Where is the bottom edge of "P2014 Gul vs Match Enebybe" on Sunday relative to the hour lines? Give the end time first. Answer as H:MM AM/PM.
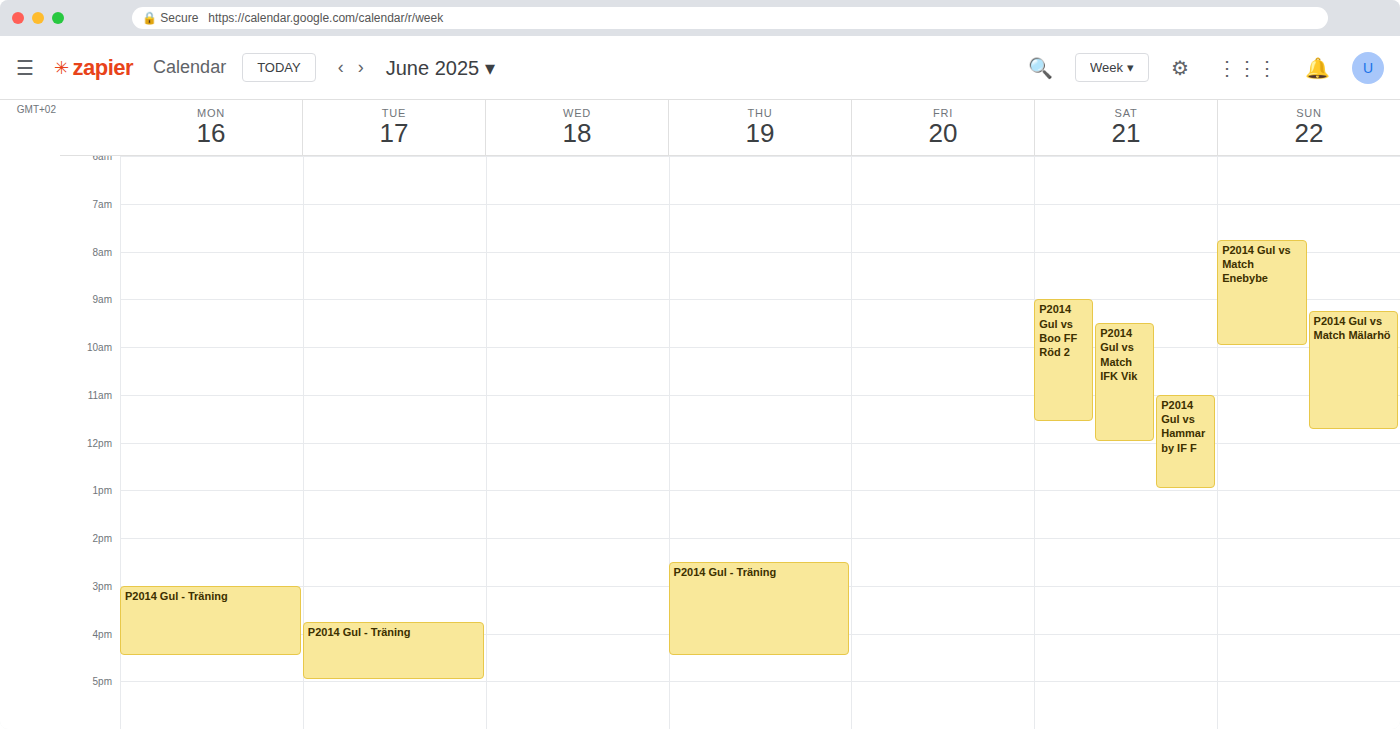
10:00 AM -- exactly on the 10 AM line.